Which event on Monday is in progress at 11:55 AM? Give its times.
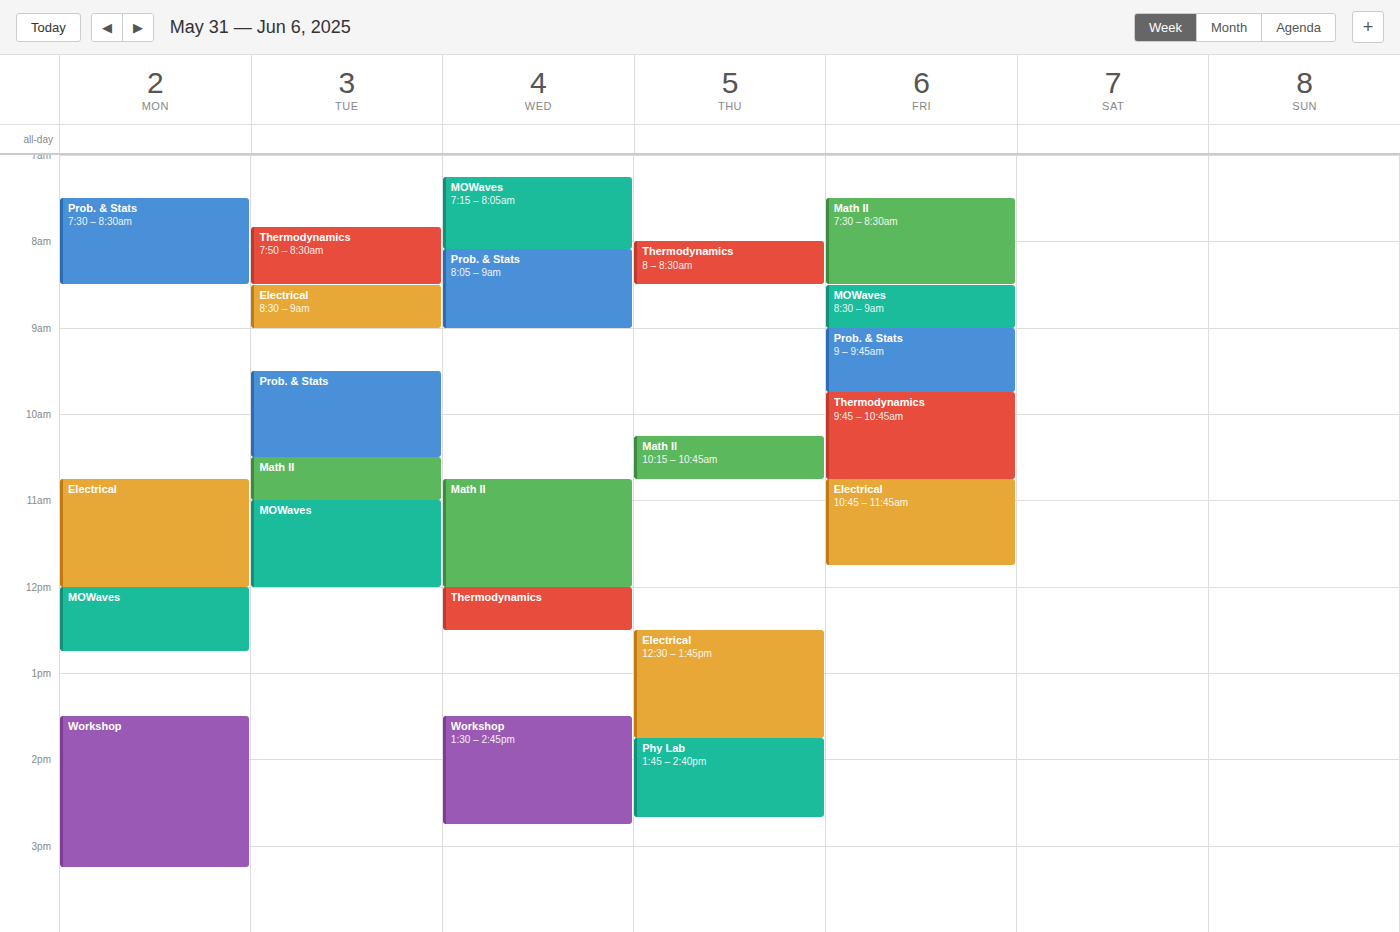
"Electrical", 10:45 AM to 12:00 PM